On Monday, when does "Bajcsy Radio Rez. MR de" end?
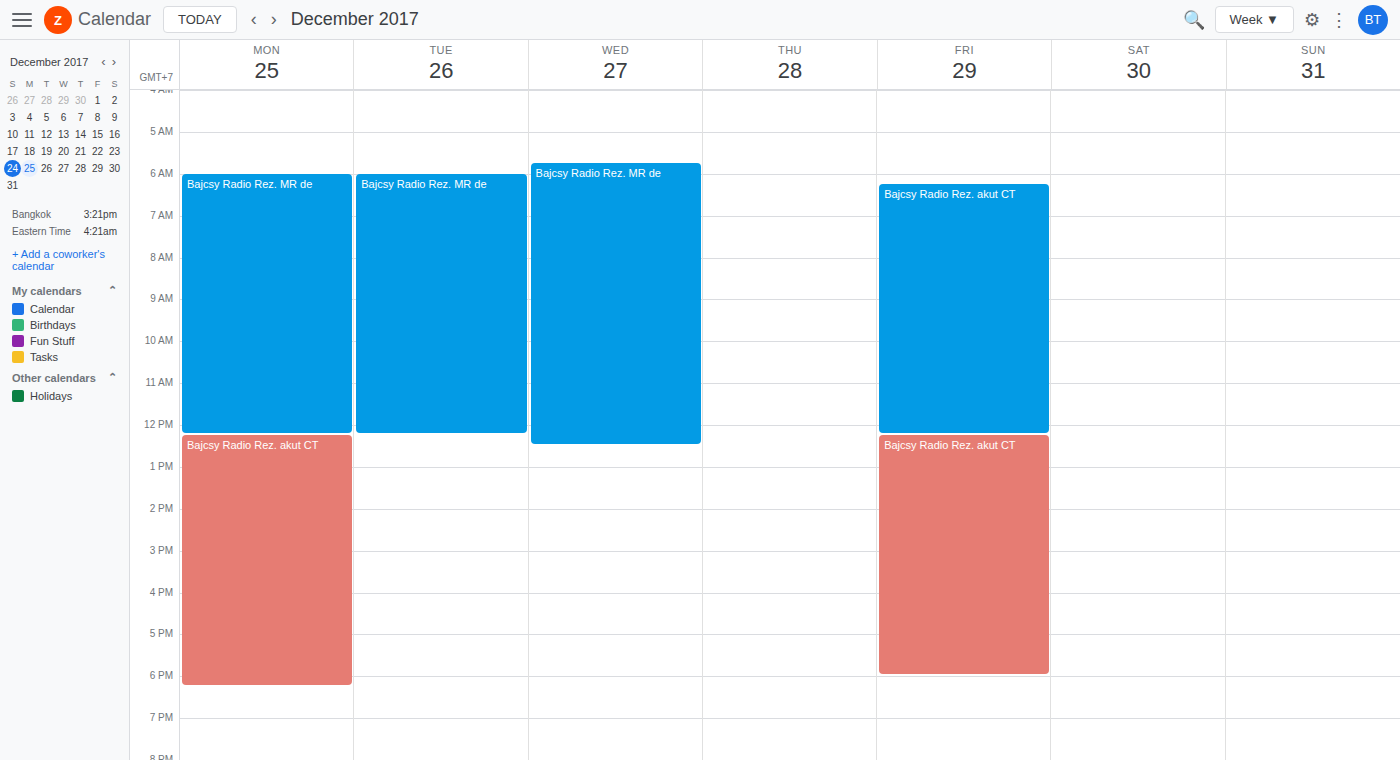
12:15